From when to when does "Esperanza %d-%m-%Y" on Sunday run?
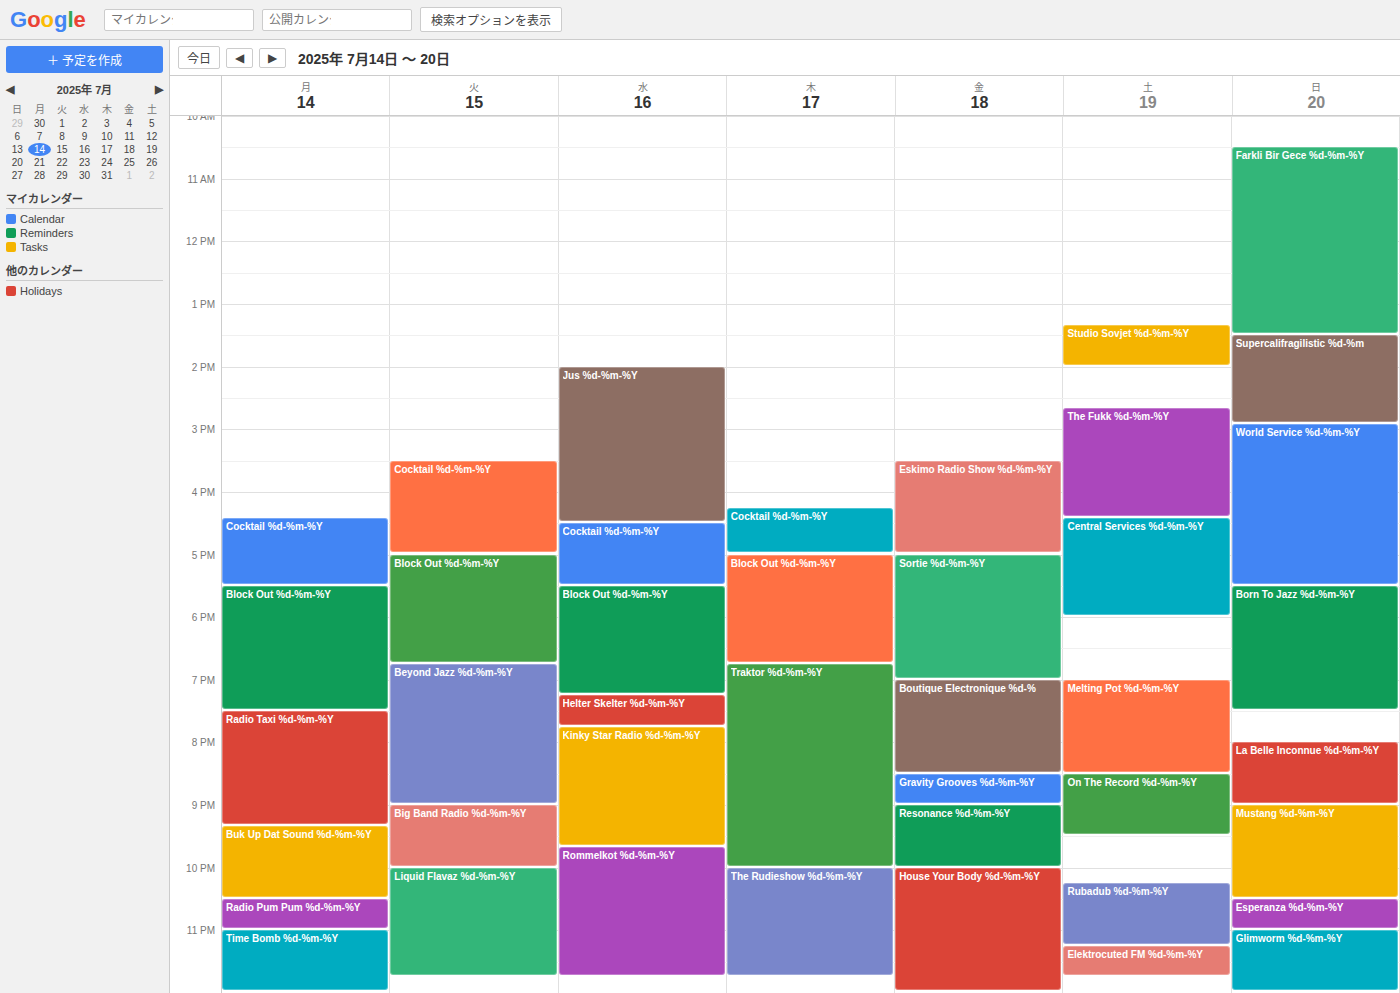
10:30 PM to 11:00 PM